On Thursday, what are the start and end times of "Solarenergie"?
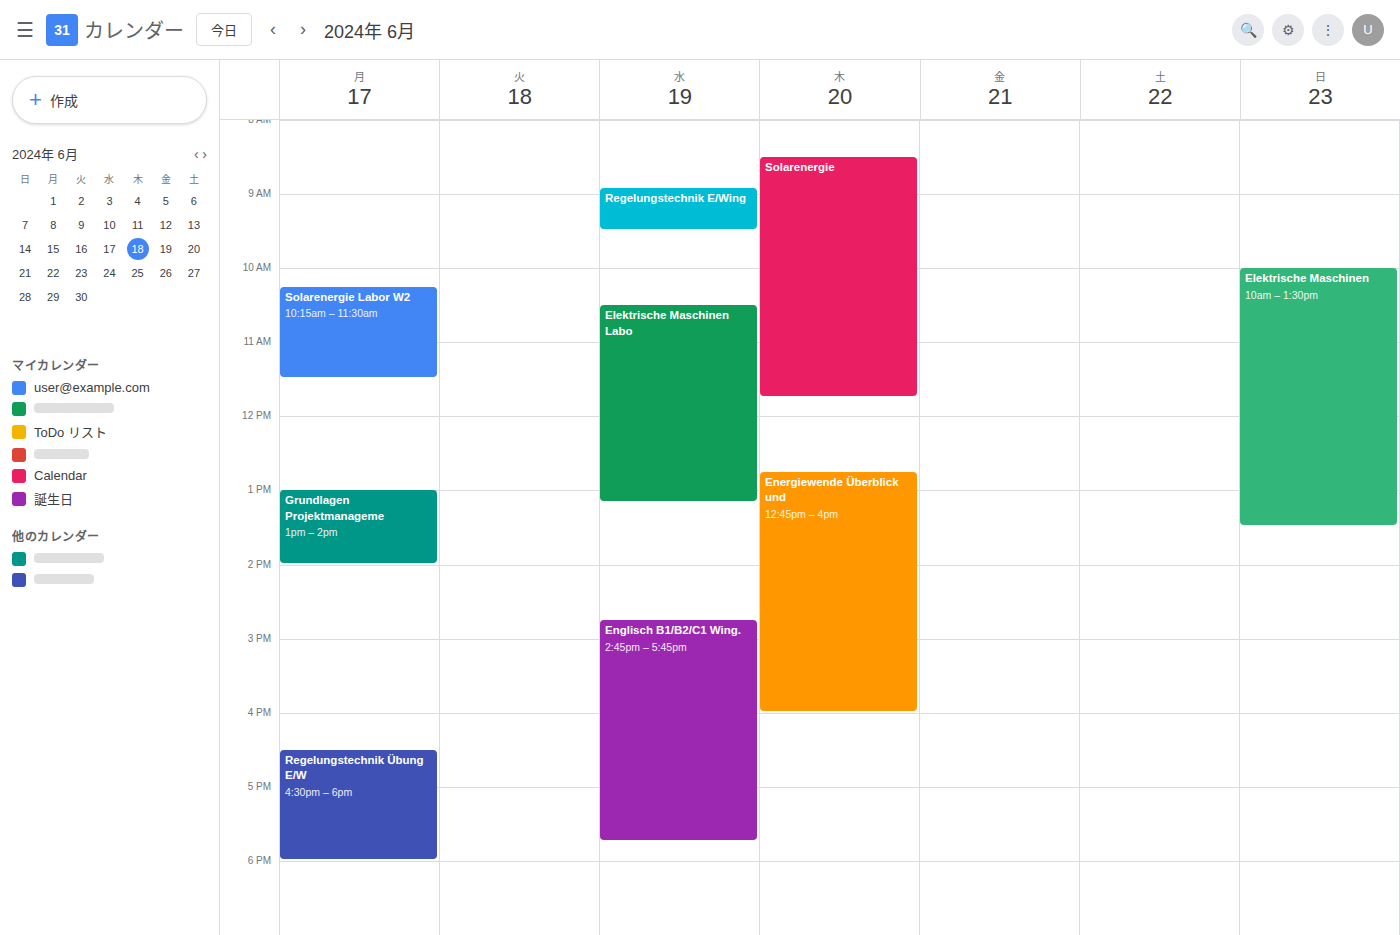
8:30 AM to 11:45 AM